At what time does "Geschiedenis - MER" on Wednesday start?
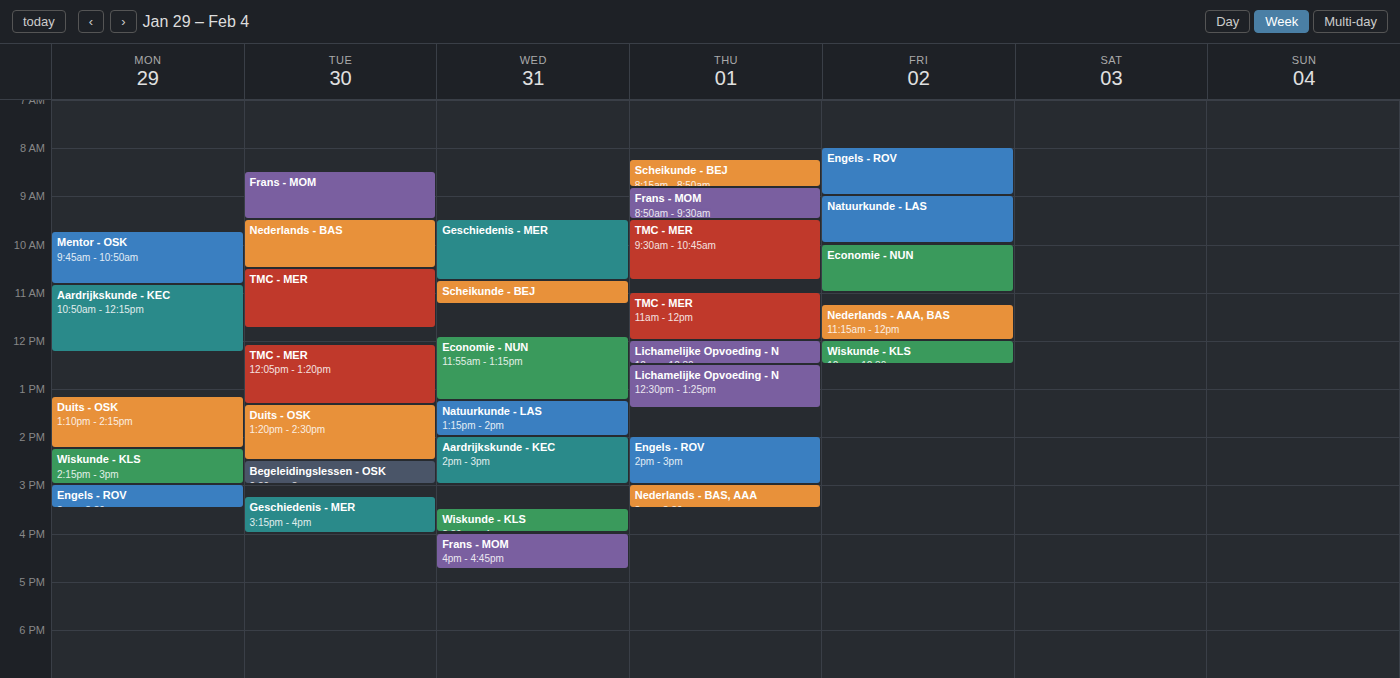
9:30 AM